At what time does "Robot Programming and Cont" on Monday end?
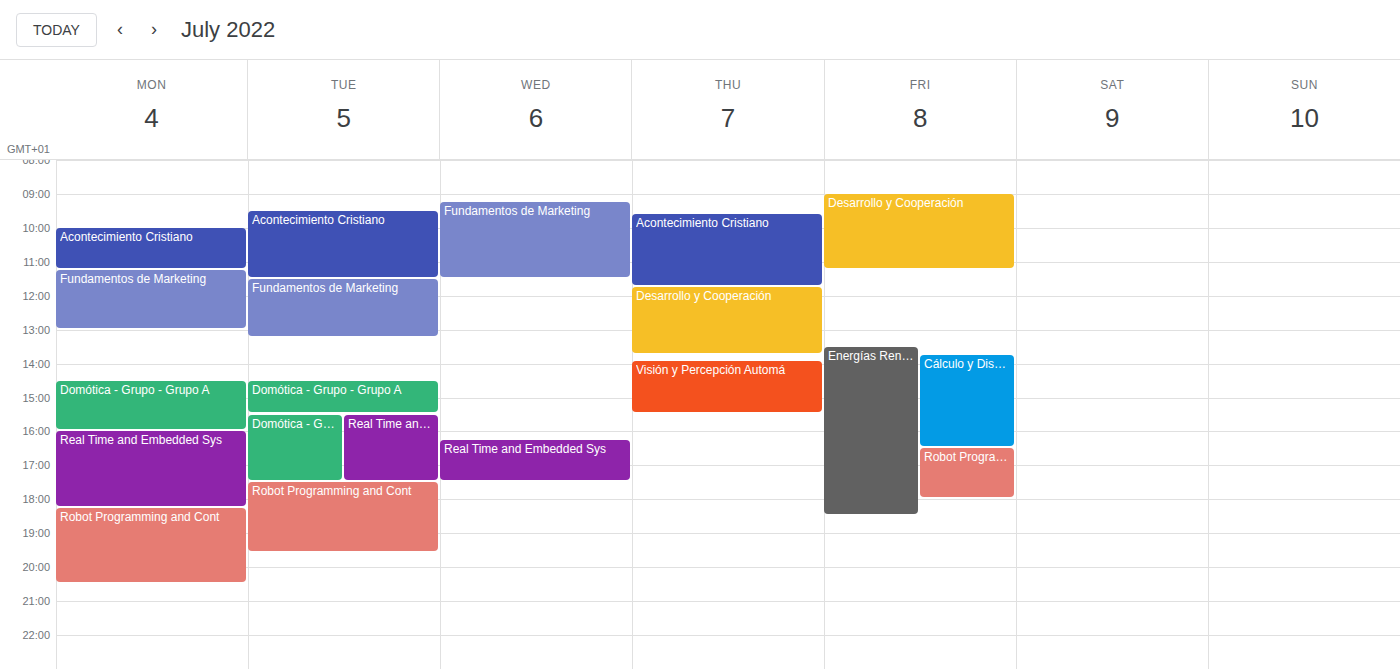
8:30 PM